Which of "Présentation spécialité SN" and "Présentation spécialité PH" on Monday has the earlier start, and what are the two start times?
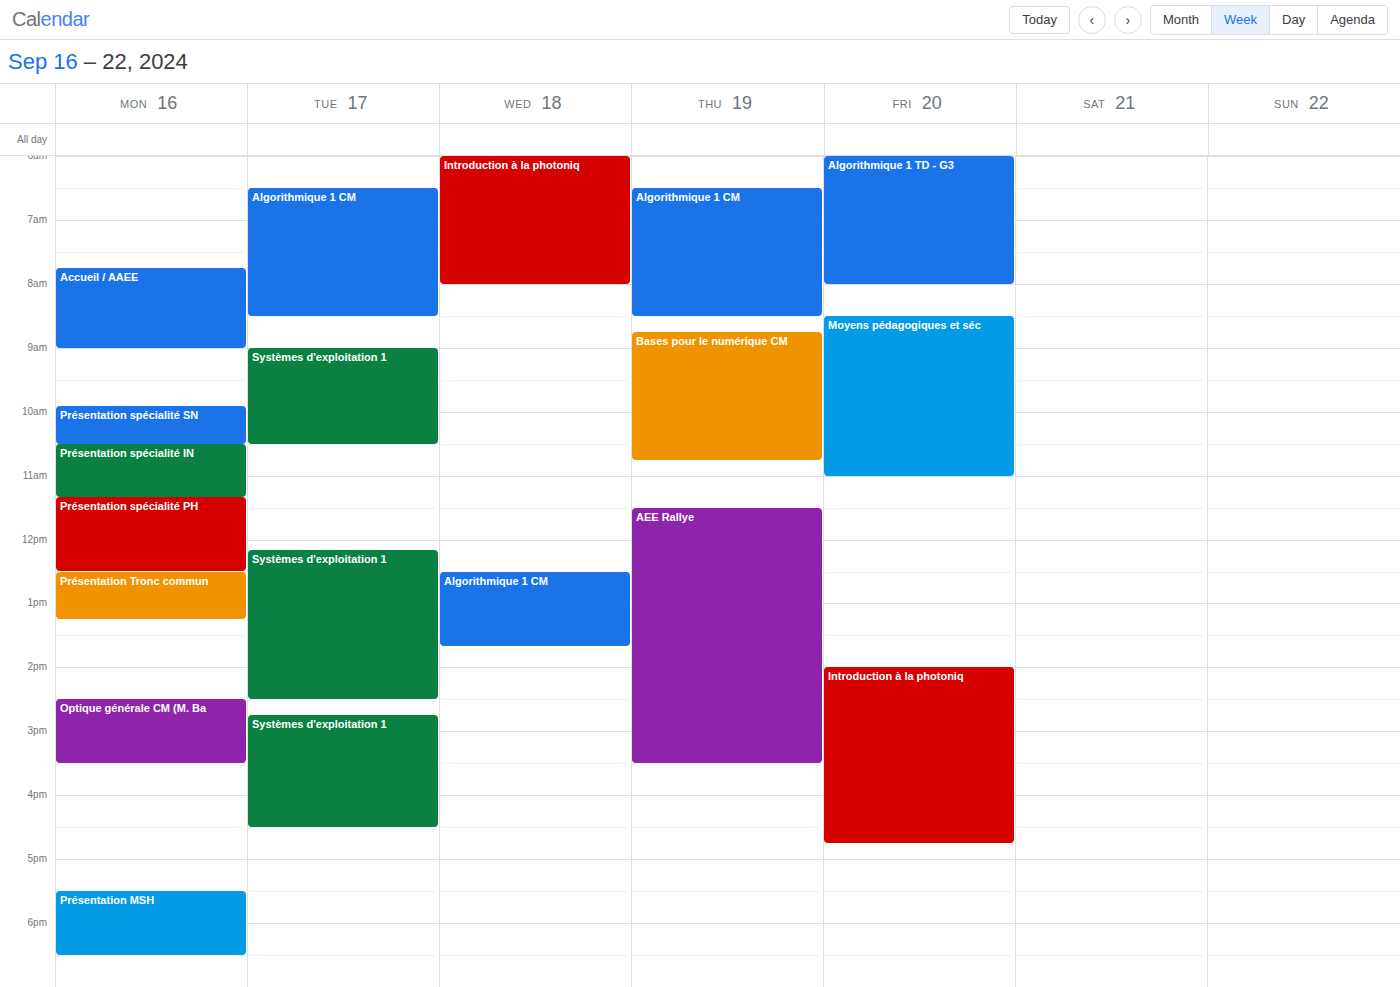
"Présentation spécialité SN" 09:55; "Présentation spécialité PH" 11:20.